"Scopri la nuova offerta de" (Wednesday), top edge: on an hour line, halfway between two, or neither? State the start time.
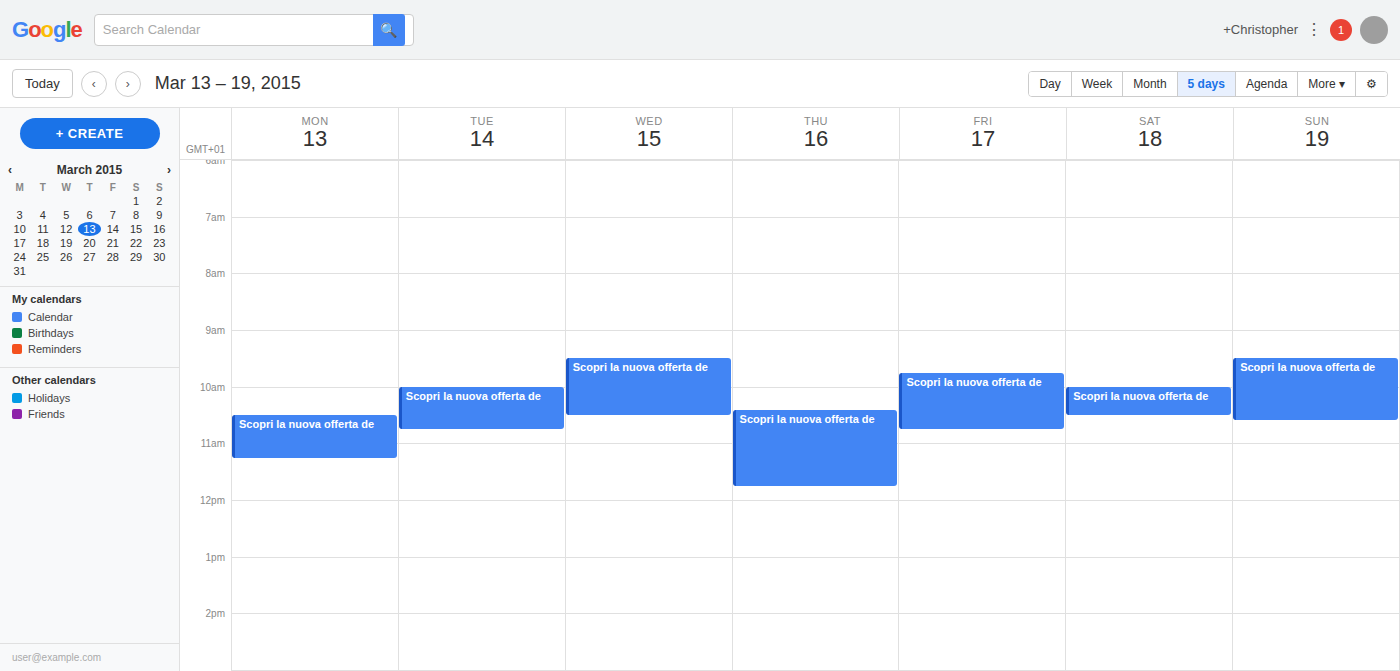
9:30 AM -- halfway between the 9 AM and 10 AM lines.